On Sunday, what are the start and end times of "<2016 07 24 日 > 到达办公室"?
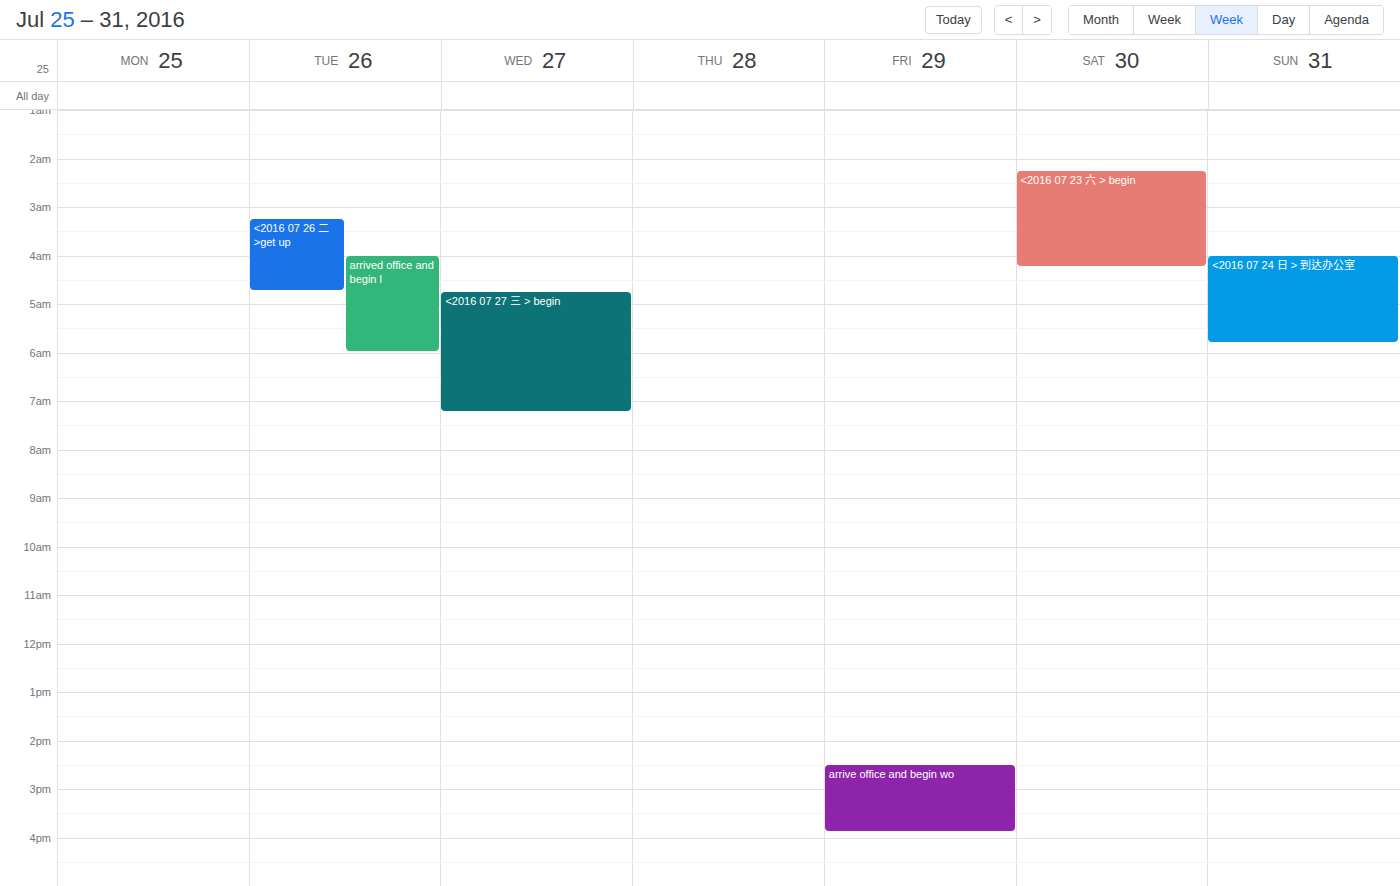
4:00 AM to 5:50 AM